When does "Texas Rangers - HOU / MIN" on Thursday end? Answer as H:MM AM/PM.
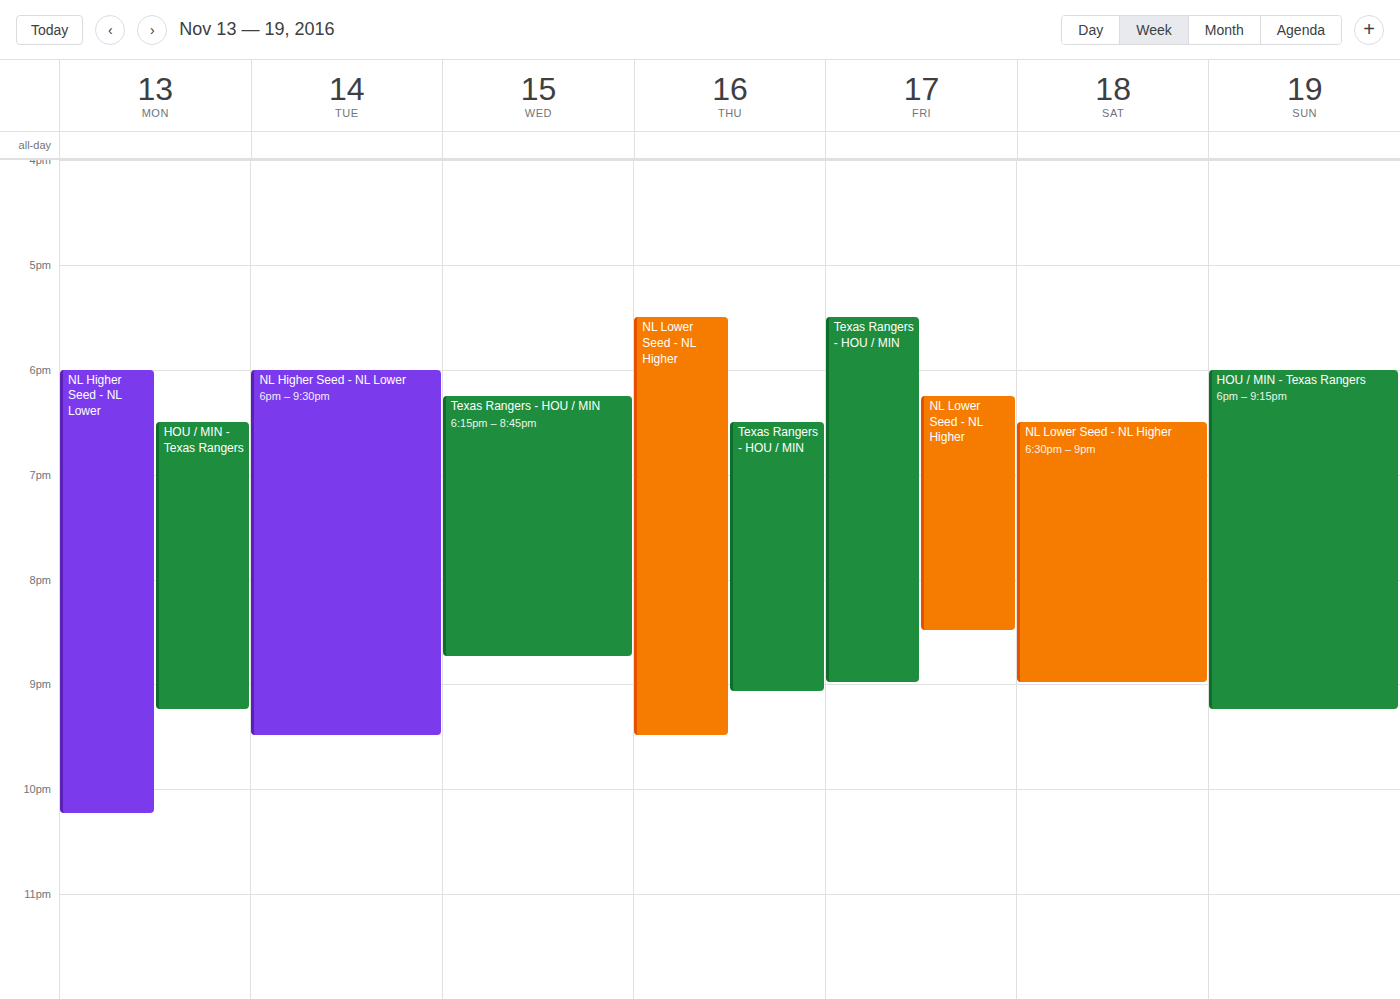
9:05 PM